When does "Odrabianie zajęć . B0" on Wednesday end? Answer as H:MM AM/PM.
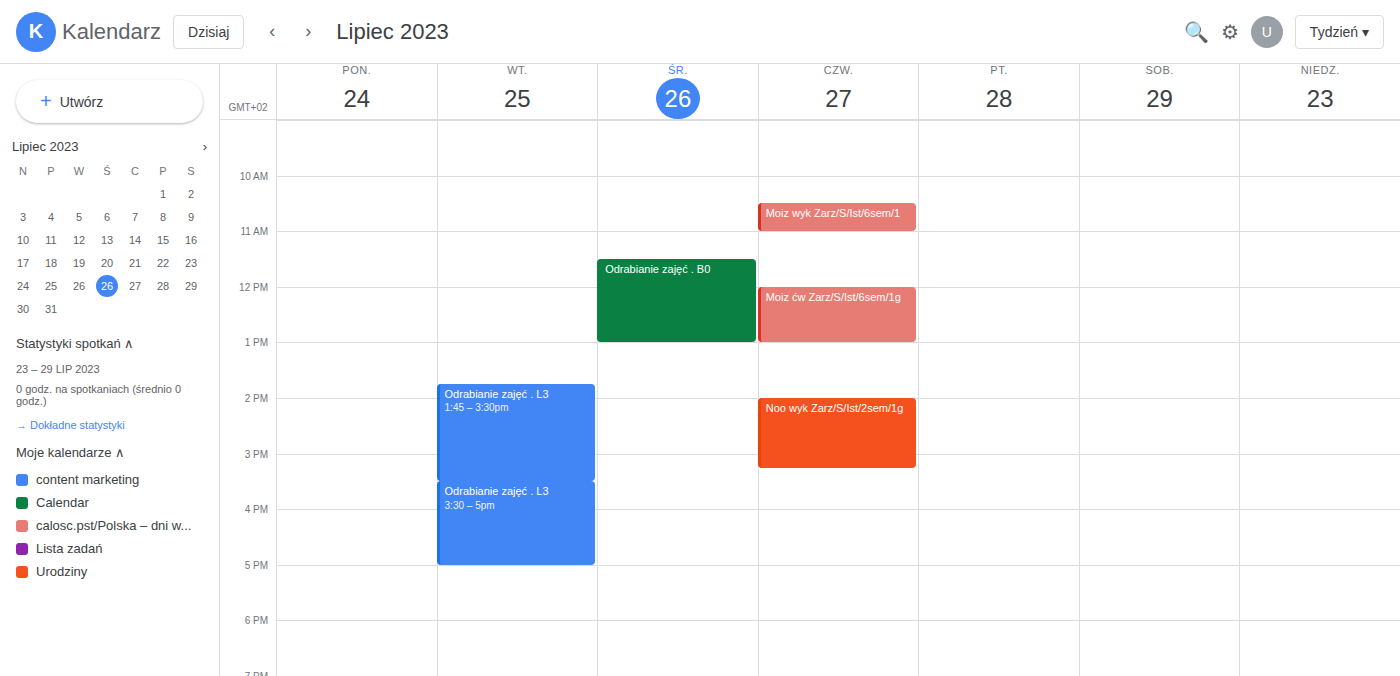
1:00 PM